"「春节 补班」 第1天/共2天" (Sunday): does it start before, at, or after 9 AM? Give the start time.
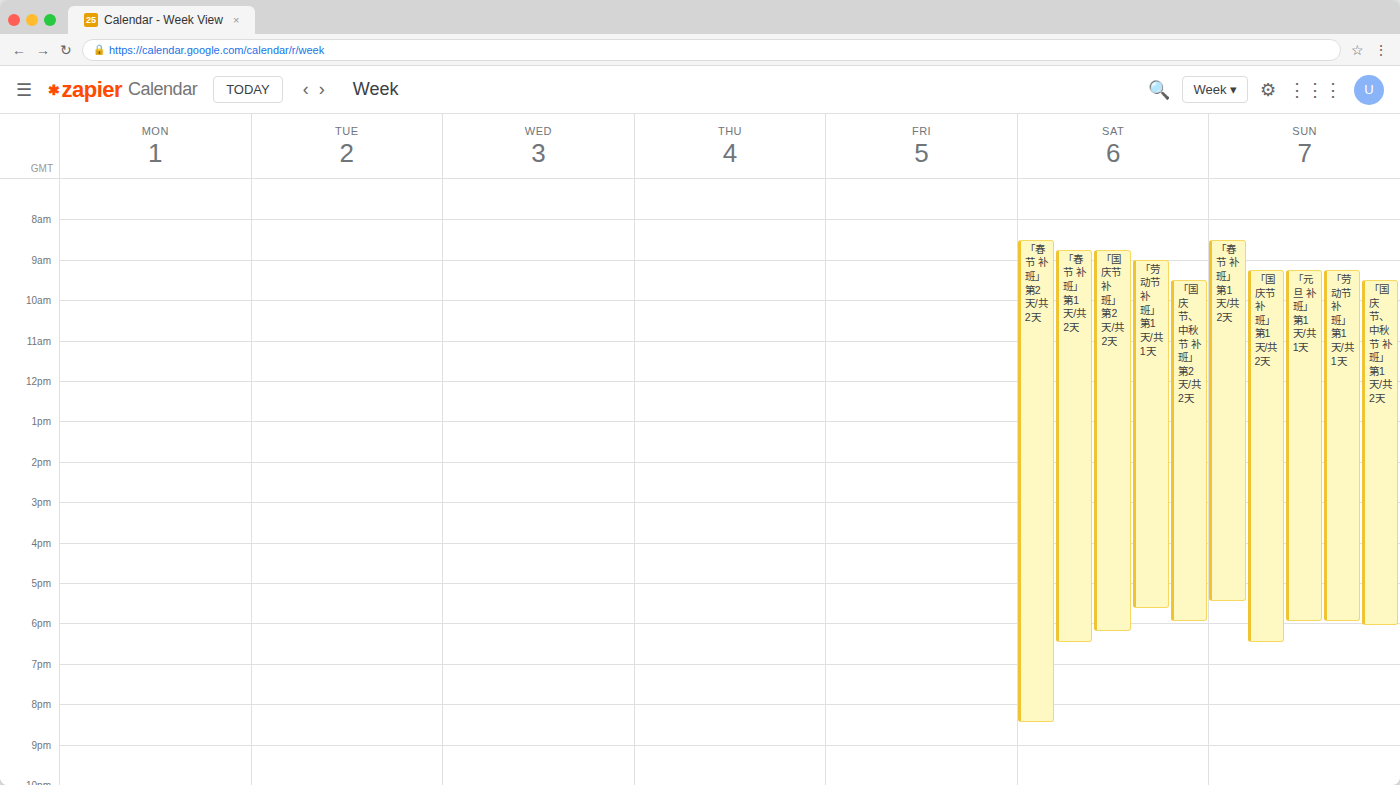
8:30 AM -- before 9 AM, 30 minutes above the 9 AM line.